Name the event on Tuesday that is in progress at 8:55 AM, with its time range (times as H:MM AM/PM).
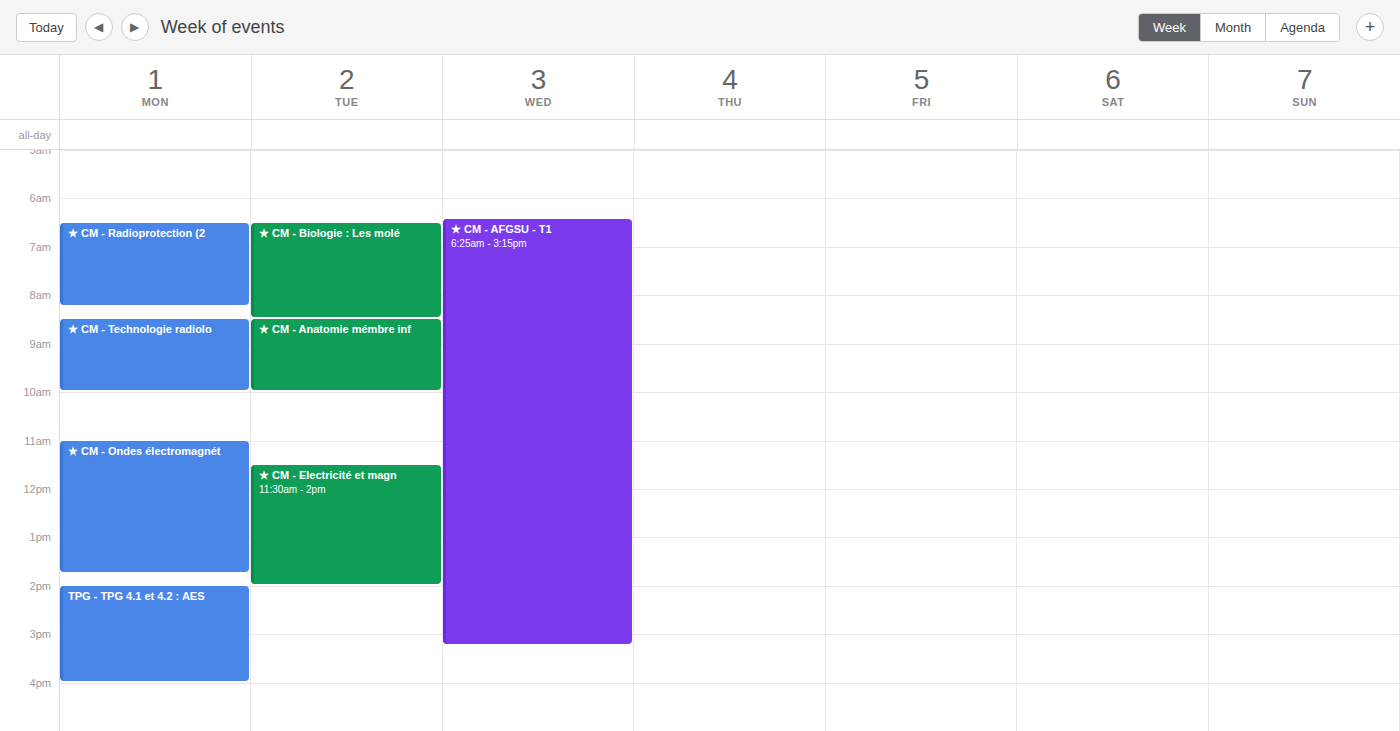
"★ CM - Anatomie mémbre inf", 8:30 AM to 10:00 AM